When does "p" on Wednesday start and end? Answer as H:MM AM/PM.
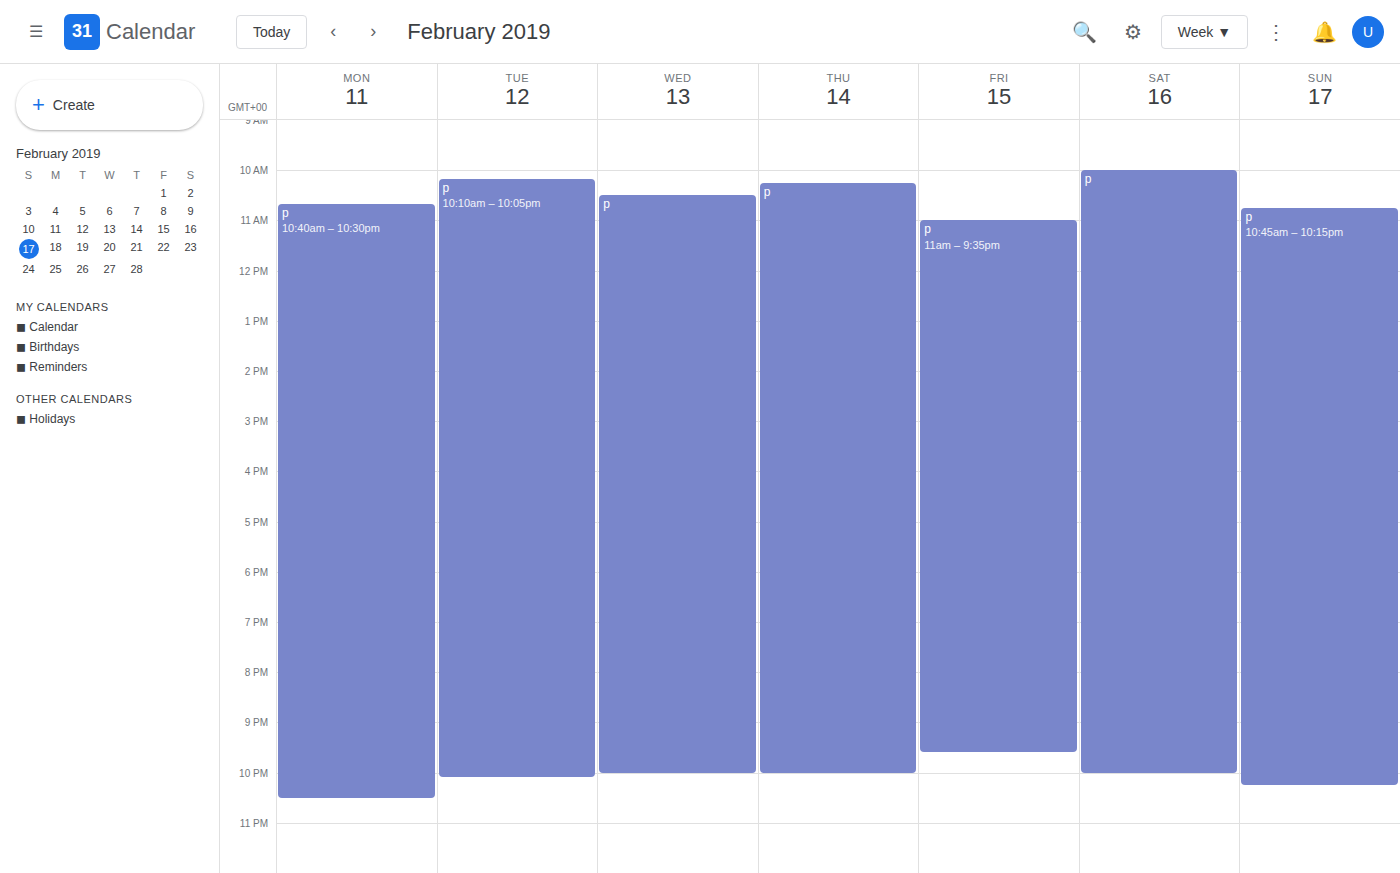
10:30 AM to 10:00 PM